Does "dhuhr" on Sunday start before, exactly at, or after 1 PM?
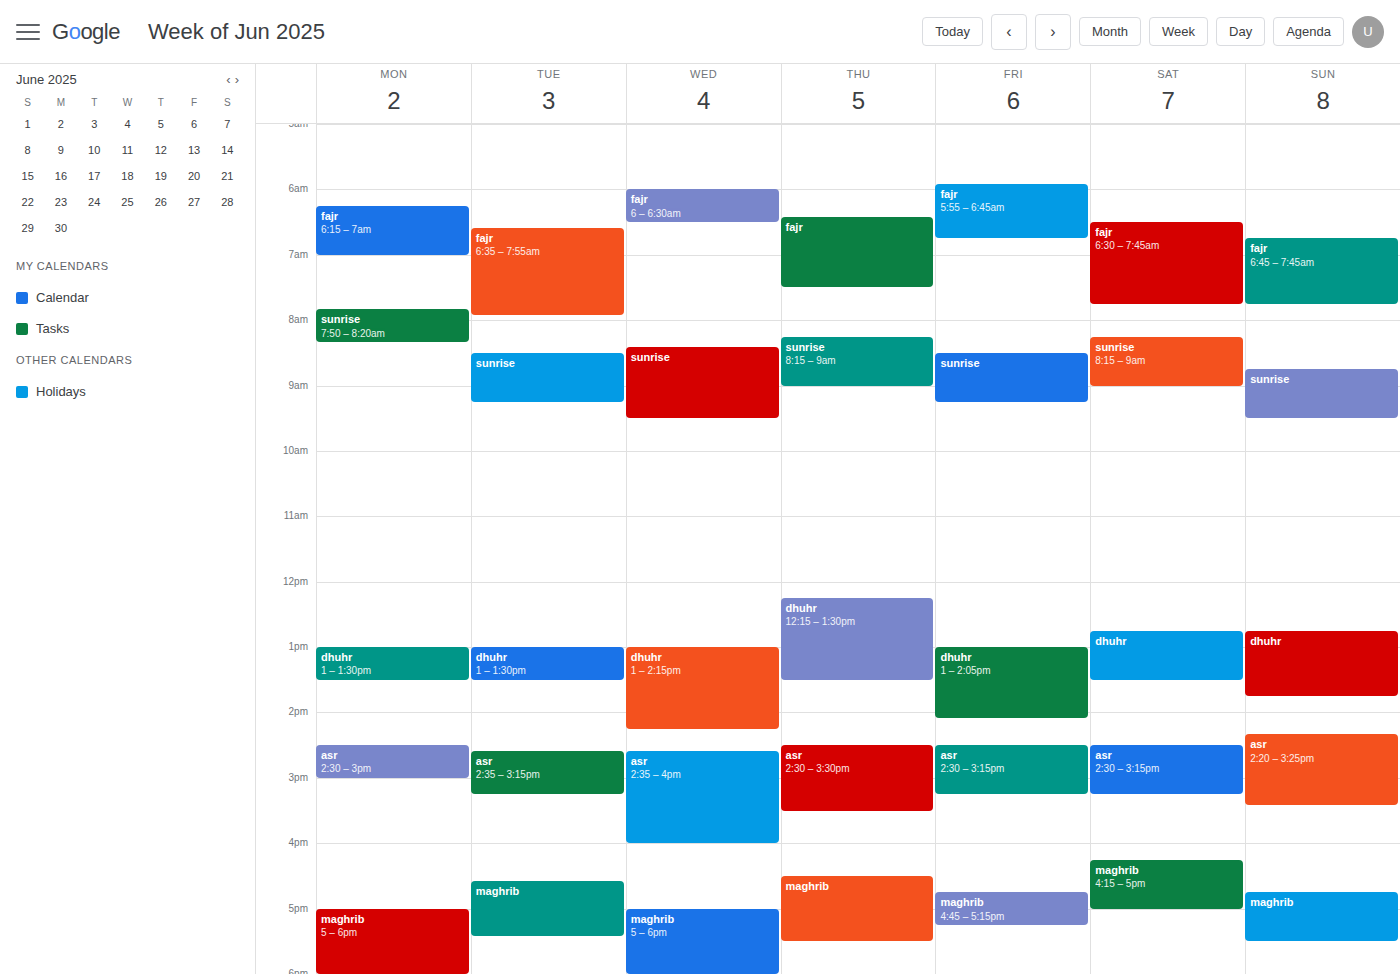
12:45 PM -- before 1 PM, 15 minutes above the 1 PM line.